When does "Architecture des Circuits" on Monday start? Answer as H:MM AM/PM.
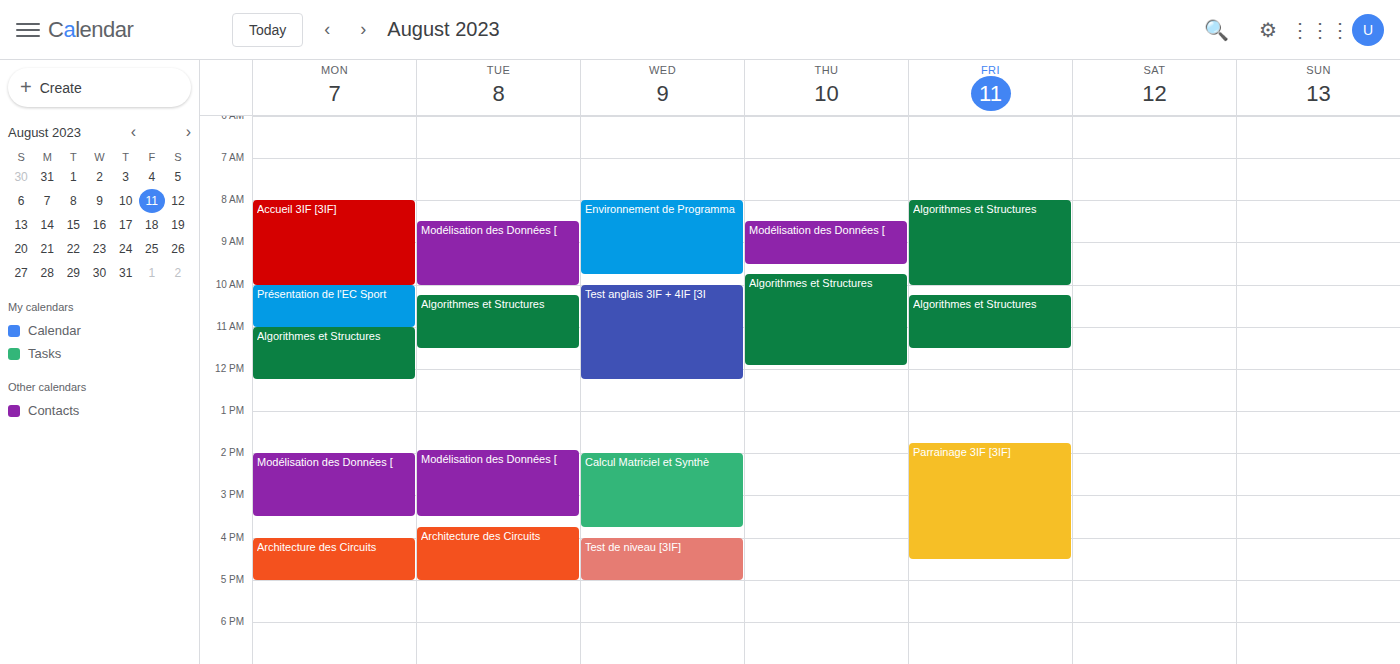
4:00 PM